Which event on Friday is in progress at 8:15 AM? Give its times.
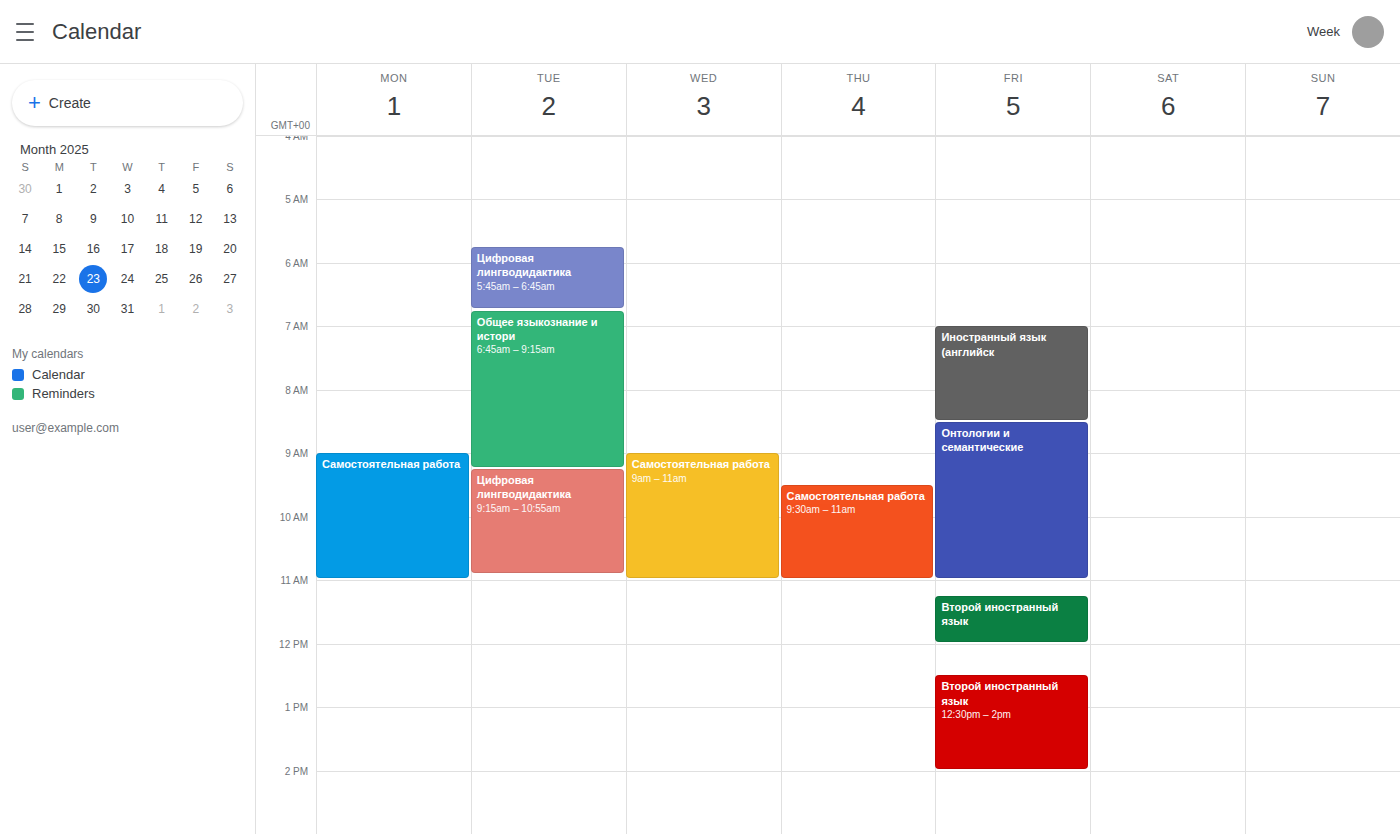
"Иностранный язык (английск", 7:00 AM to 8:30 AM